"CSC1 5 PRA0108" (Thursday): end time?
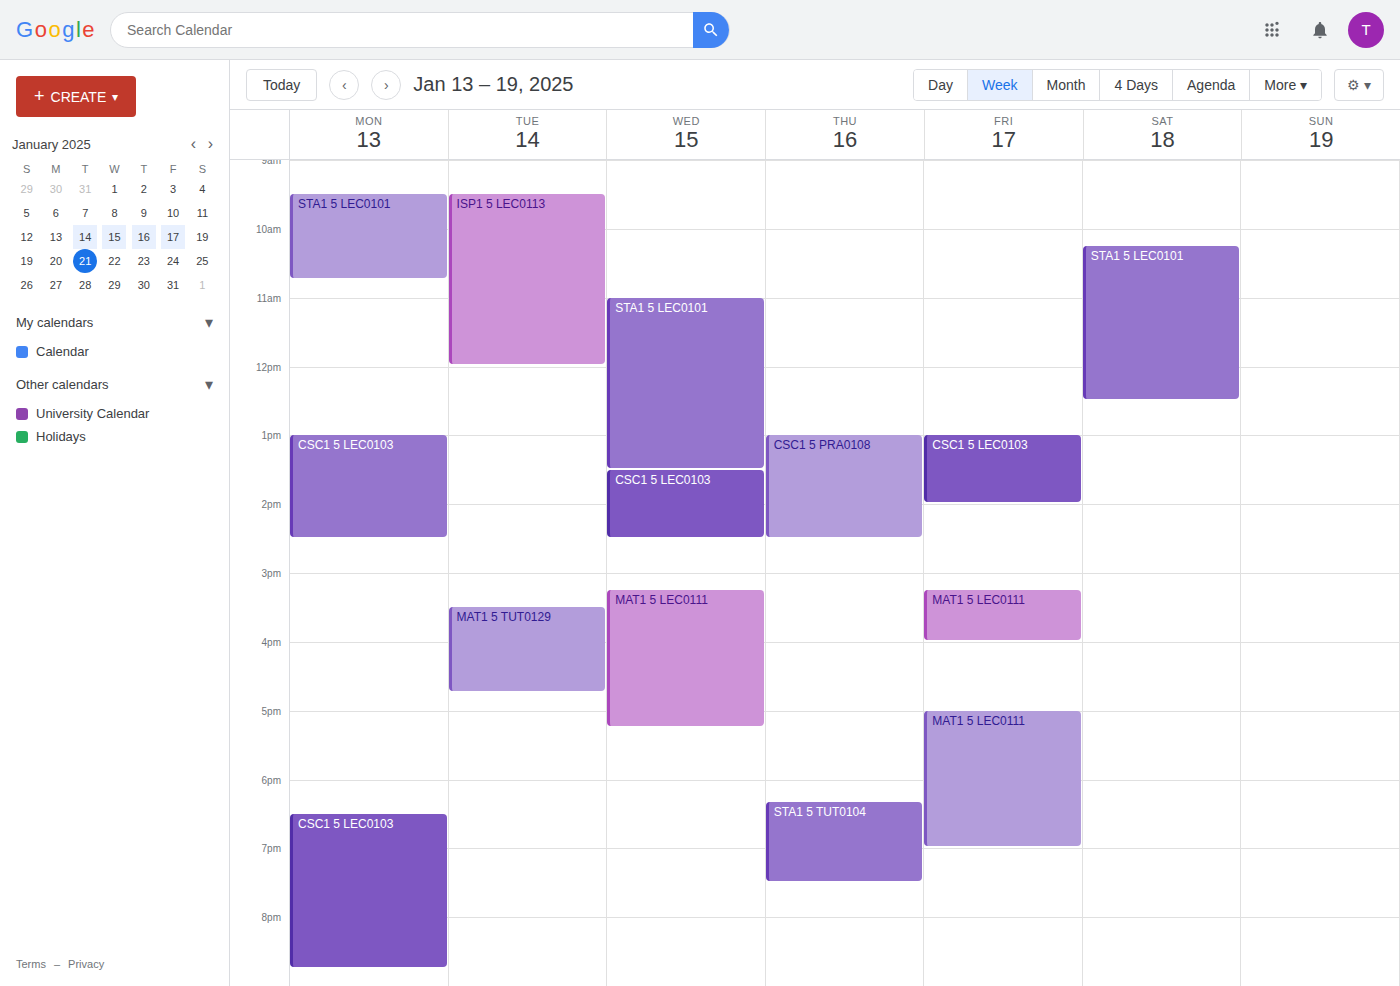
2:30 PM